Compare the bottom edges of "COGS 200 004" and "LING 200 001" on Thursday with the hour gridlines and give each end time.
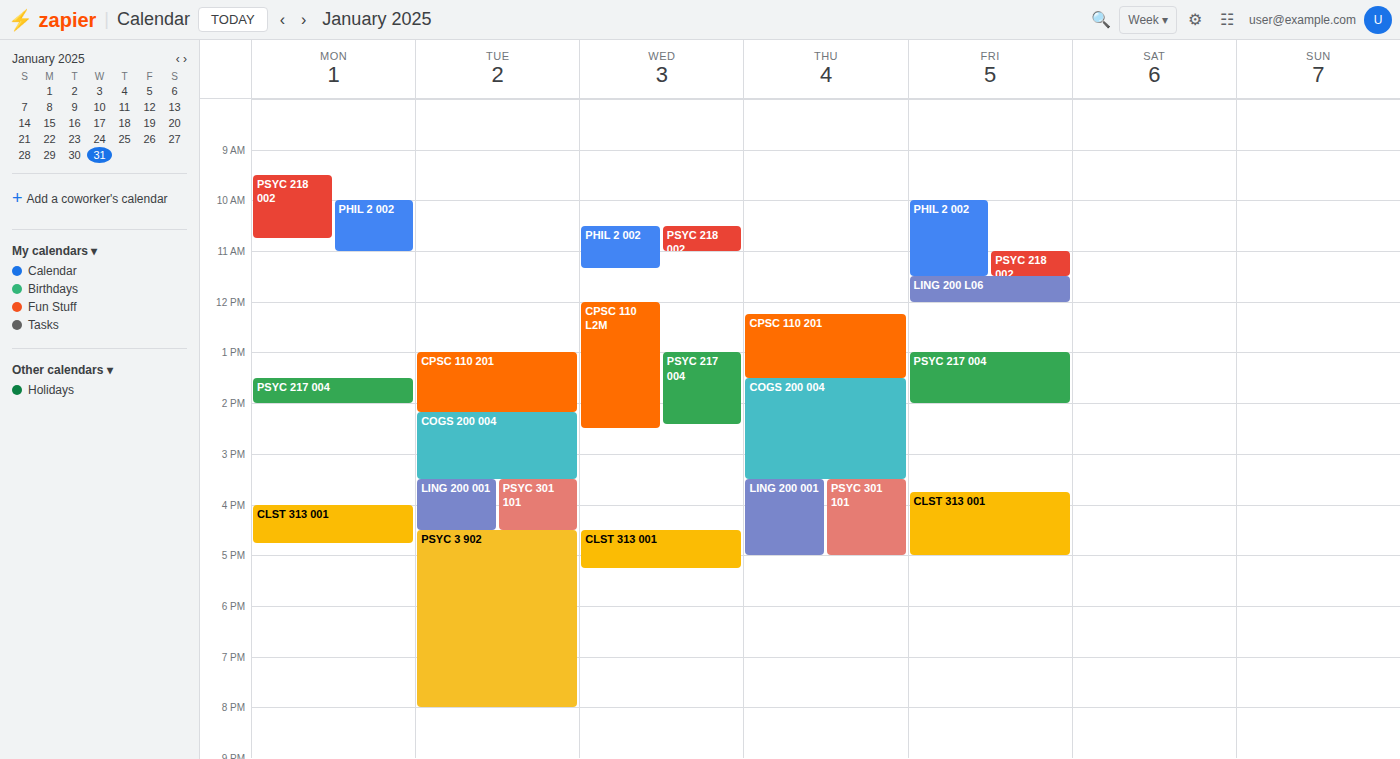
"COGS 200 004": 3:30 PM, halfway between the 3 PM and 4 PM lines. "LING 200 001": 5:00 PM, exactly on the 5 PM line.